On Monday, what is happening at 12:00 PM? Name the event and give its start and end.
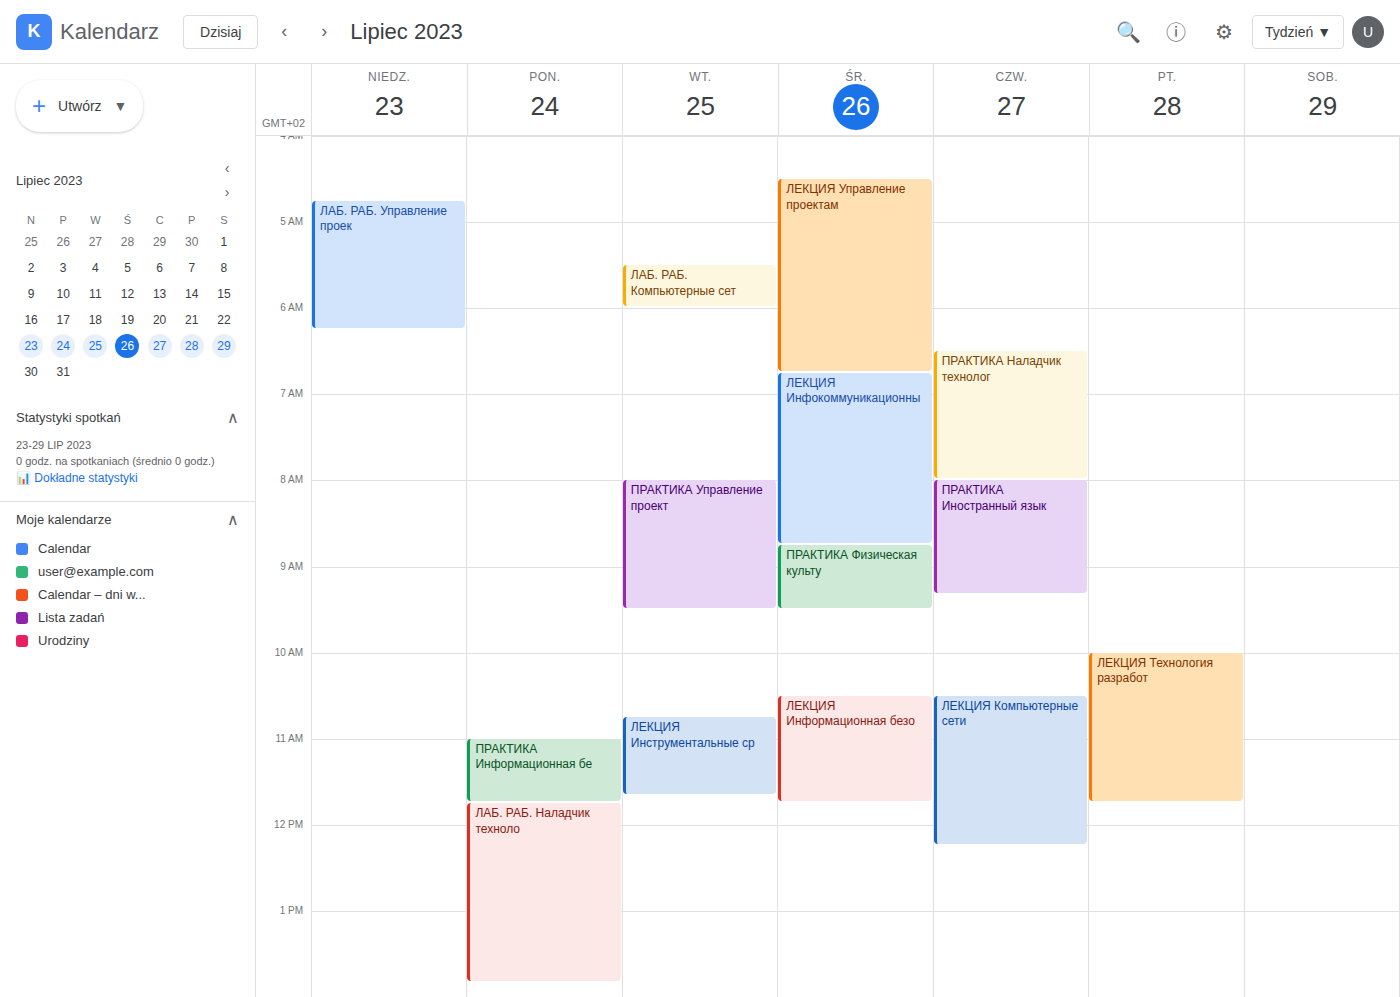
"ЛАБ. РАБ. Наладчик техноло", 11:45 AM to 1:50 PM